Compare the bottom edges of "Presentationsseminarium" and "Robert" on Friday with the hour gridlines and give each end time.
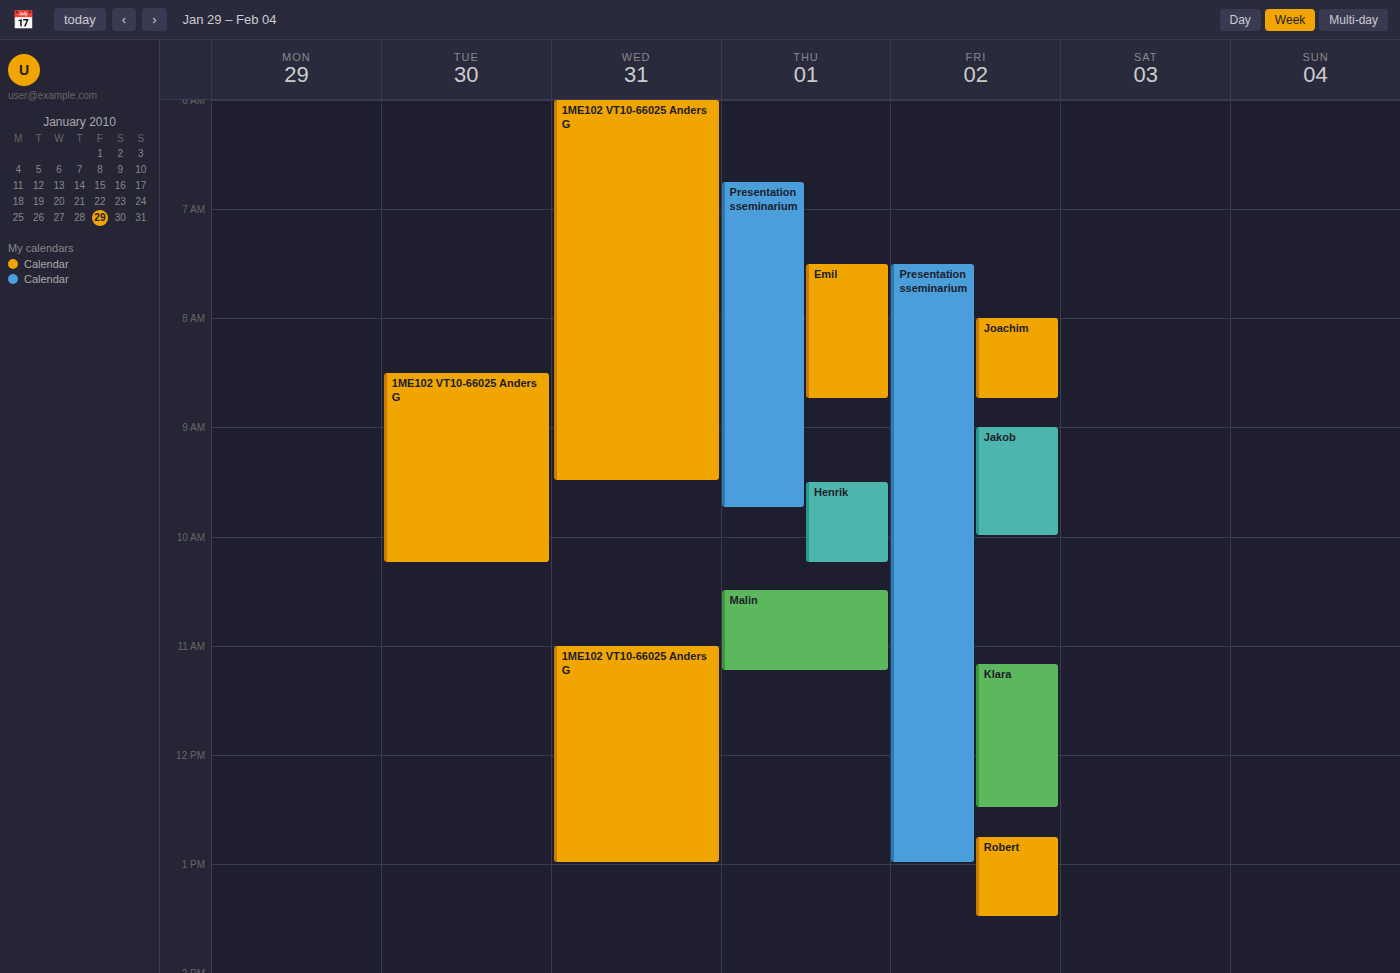
"Presentationsseminarium": 13:00, exactly on the 13:00 line. "Robert": 13:30, halfway between the 13:00 and 14:00 lines.